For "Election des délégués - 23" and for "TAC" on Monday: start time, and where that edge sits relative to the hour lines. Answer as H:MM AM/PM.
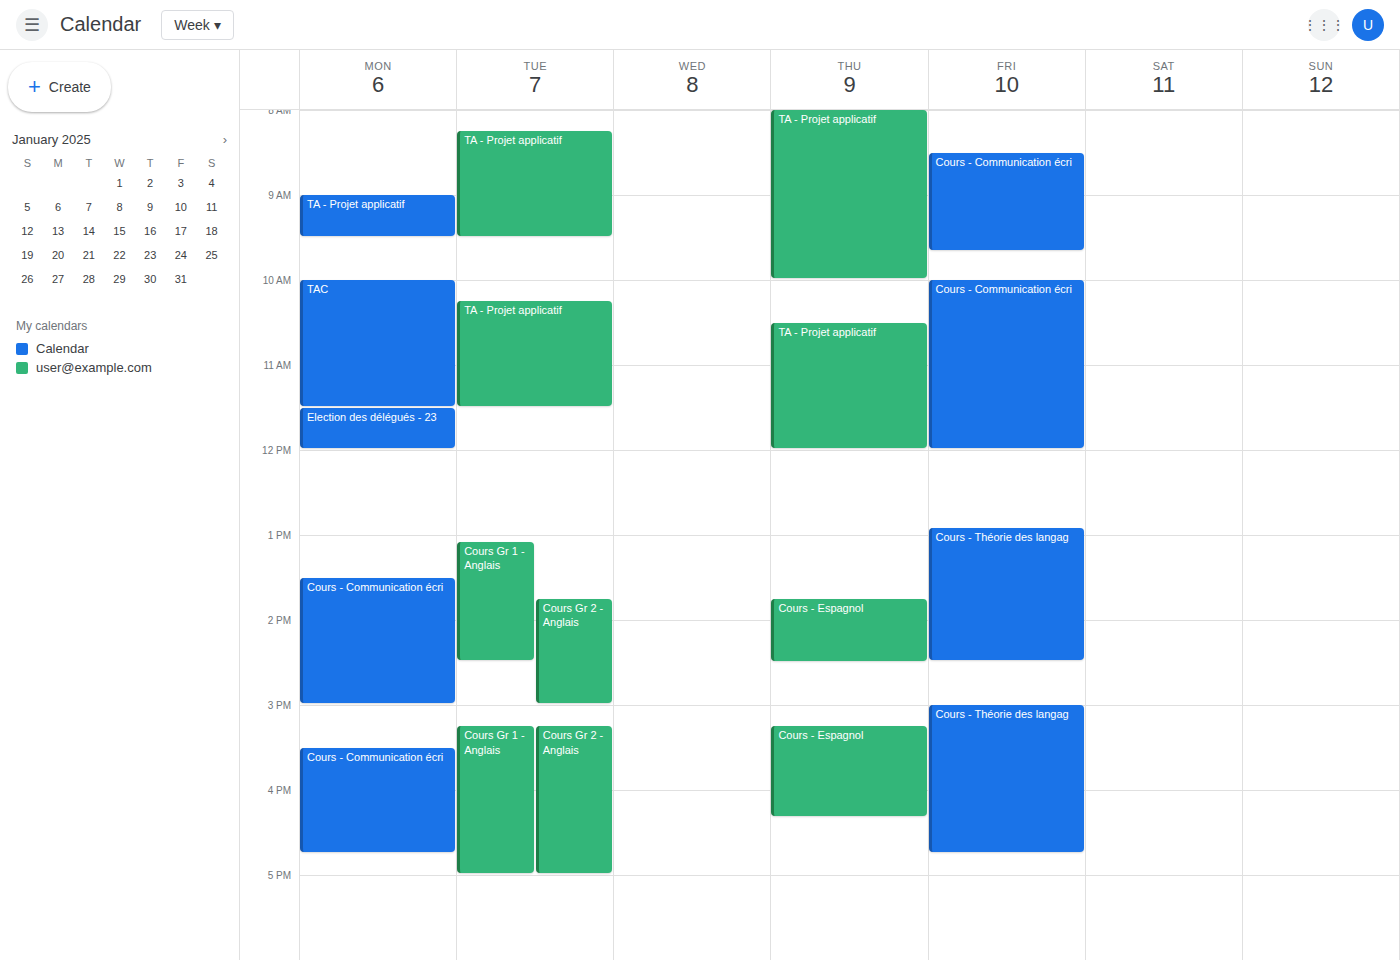
"Election des délégués - 23": 11:30 AM, halfway between the 11 AM and 12 PM lines. "TAC": 10:00 AM, exactly on the 10 AM line.